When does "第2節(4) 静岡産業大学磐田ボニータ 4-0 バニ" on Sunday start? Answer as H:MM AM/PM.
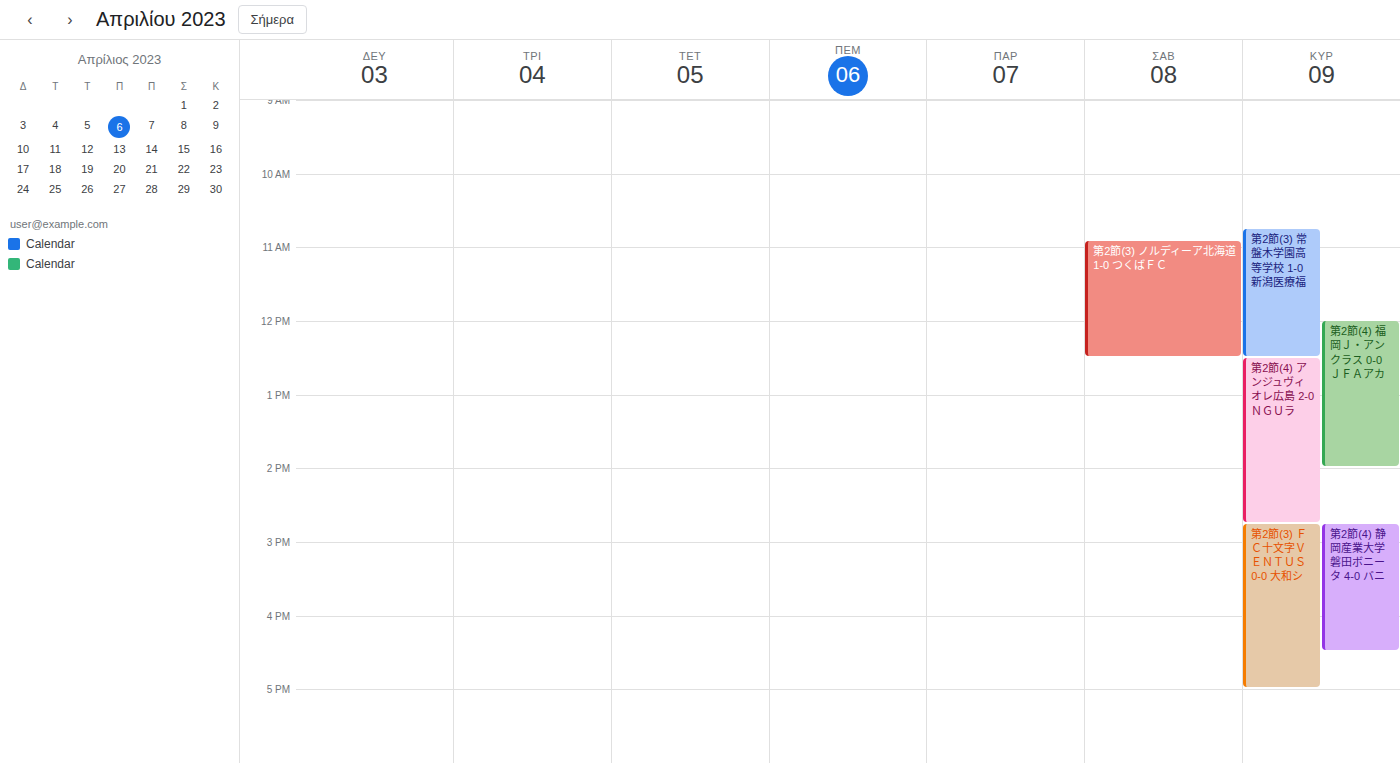
2:45 PM